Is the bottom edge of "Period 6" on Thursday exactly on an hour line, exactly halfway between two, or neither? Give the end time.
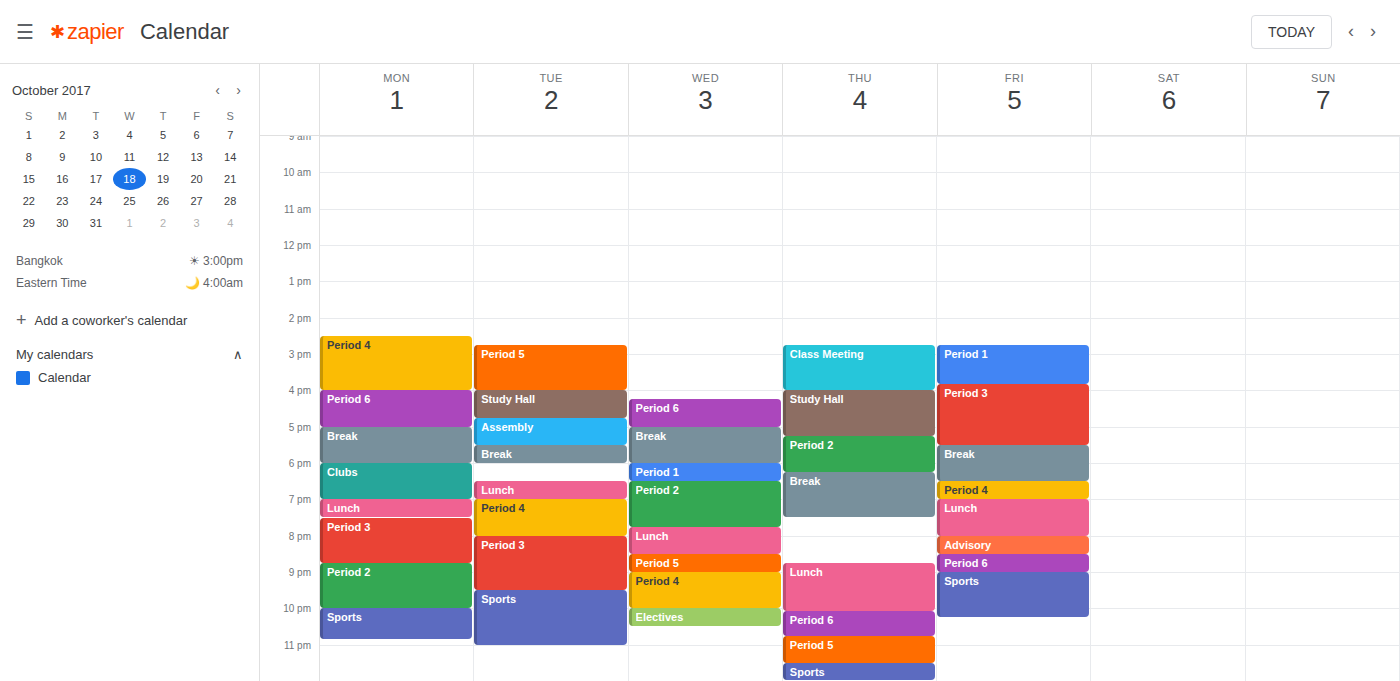
10:45 PM -- neither: three quarters of the way from the 10 PM line to the 11 PM line.